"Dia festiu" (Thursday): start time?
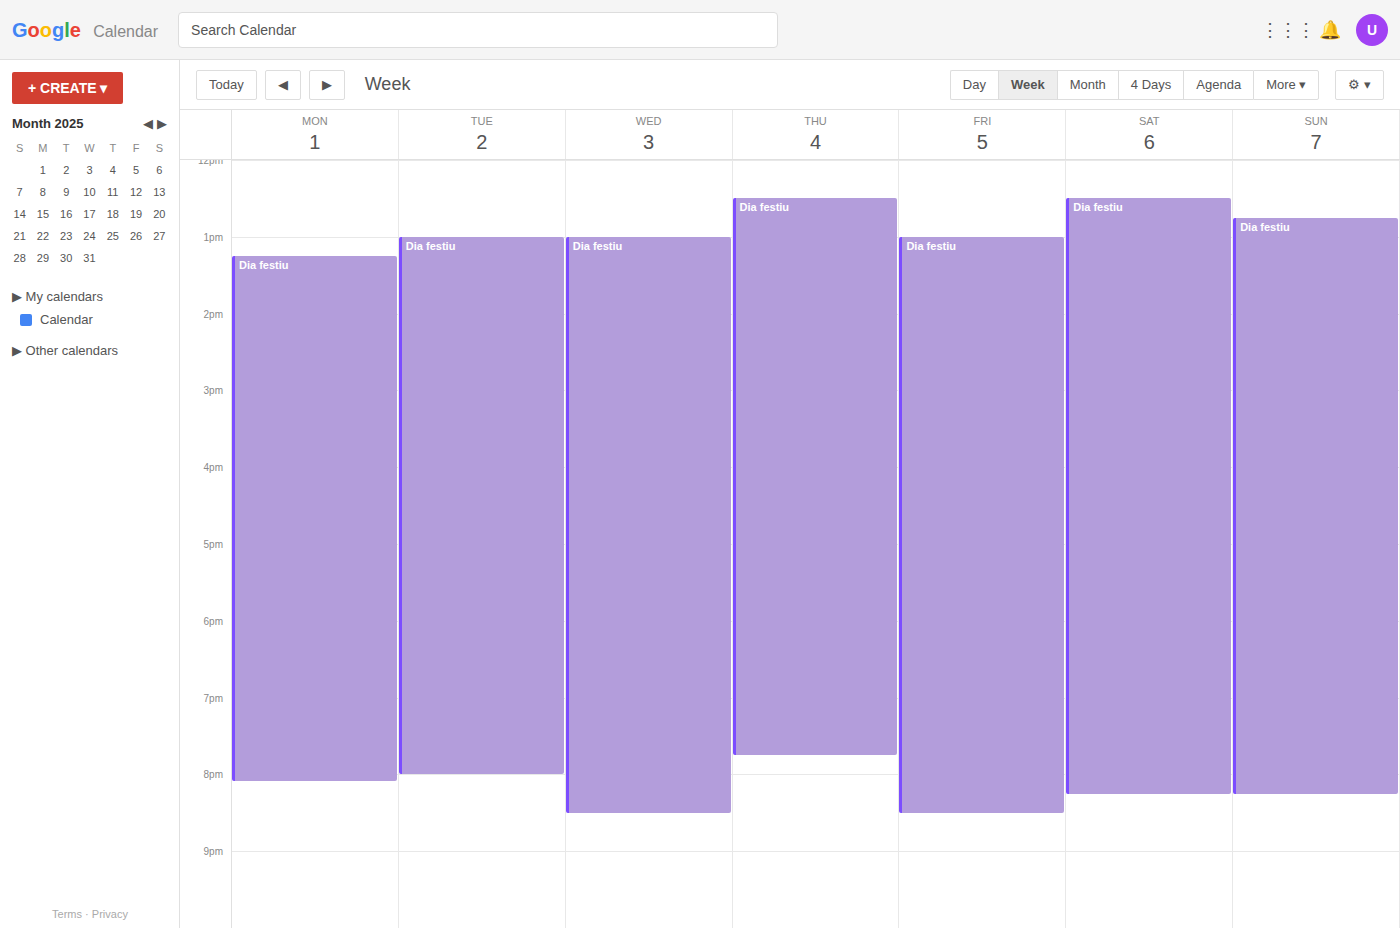
12:30 PM